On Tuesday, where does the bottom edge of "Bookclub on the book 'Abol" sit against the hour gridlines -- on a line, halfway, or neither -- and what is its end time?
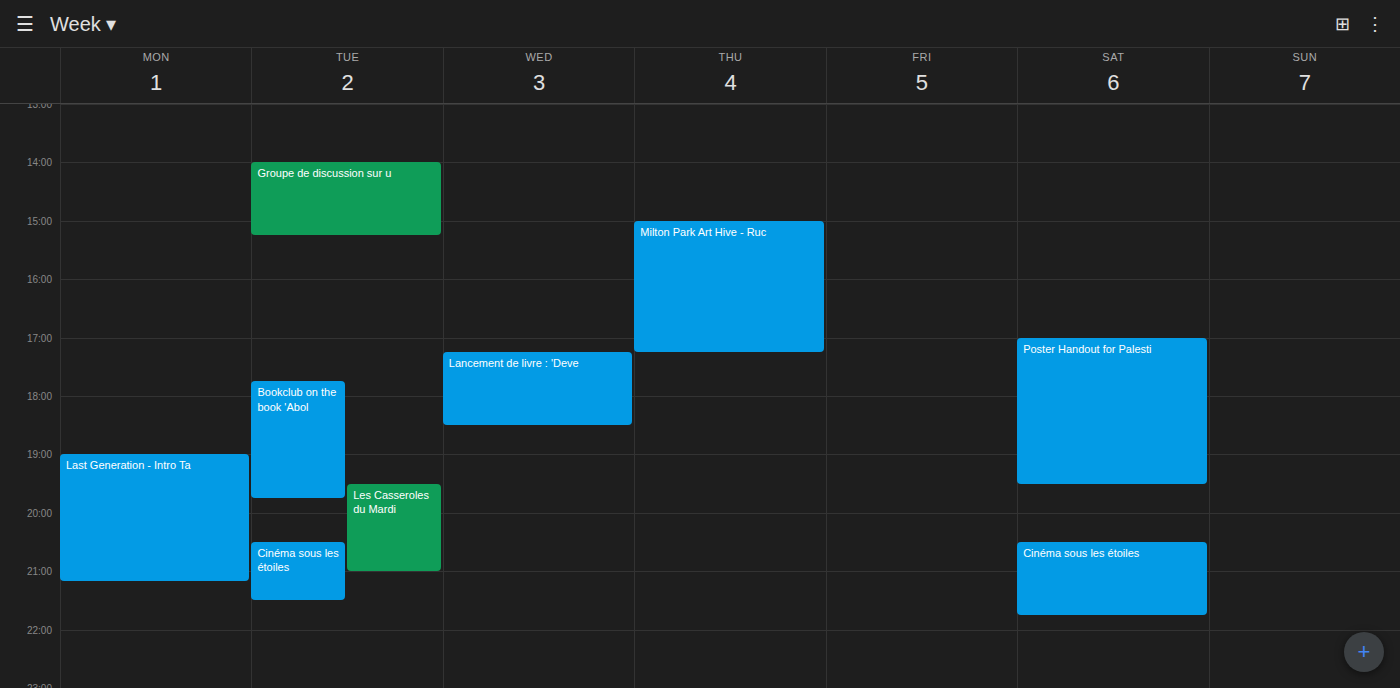
7:45 PM -- neither: three quarters of the way from the 7 PM line to the 8 PM line.